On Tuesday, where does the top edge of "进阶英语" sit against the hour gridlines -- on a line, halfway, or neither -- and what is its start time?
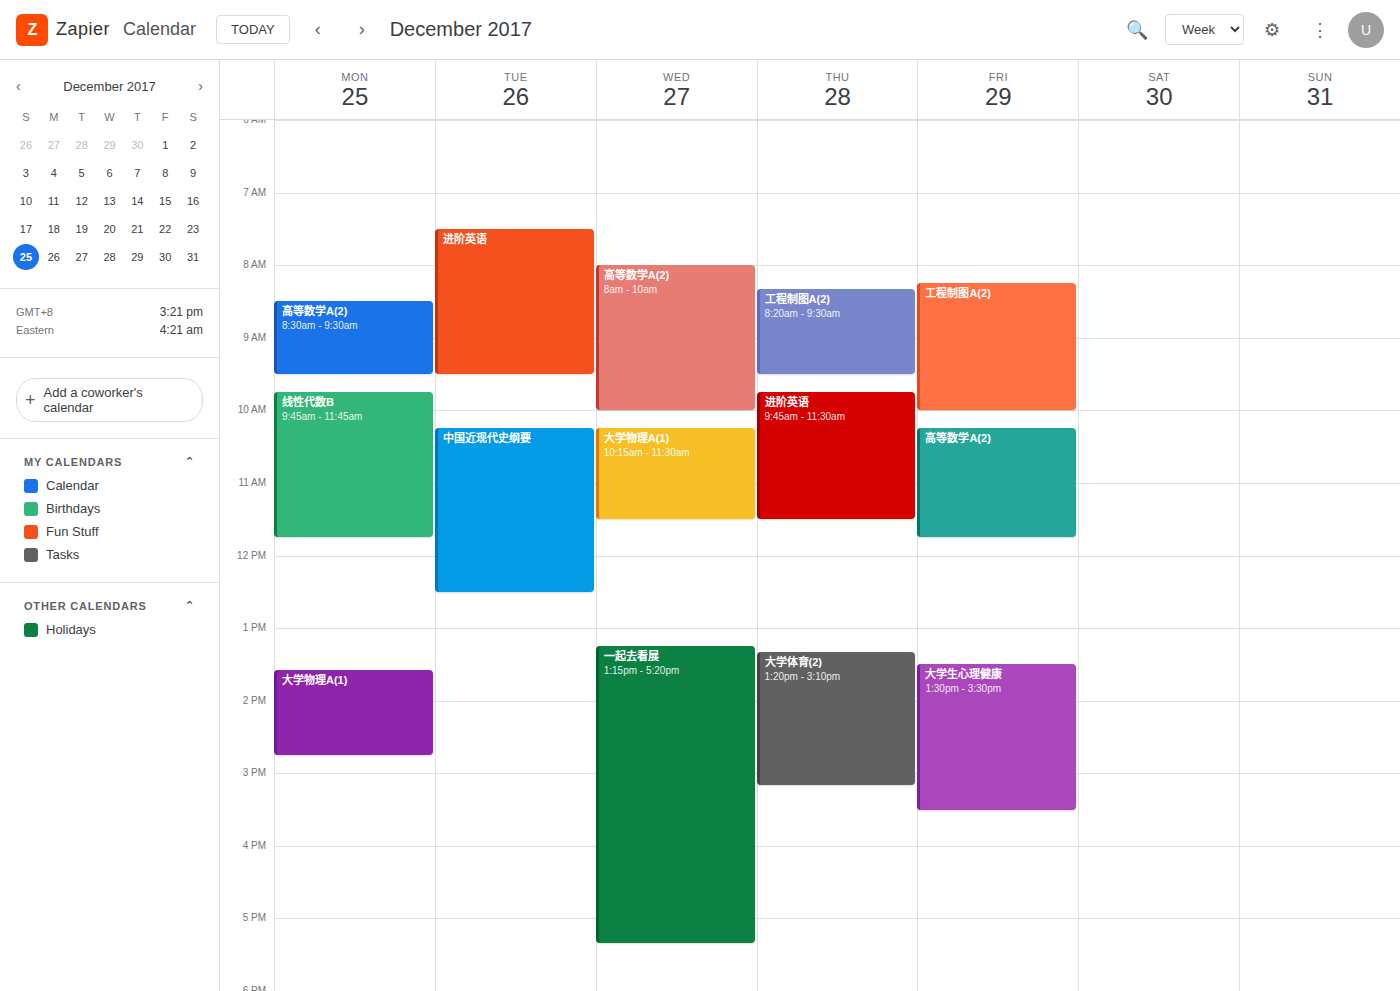
7:30 AM -- halfway between the 7 AM and 8 AM lines.